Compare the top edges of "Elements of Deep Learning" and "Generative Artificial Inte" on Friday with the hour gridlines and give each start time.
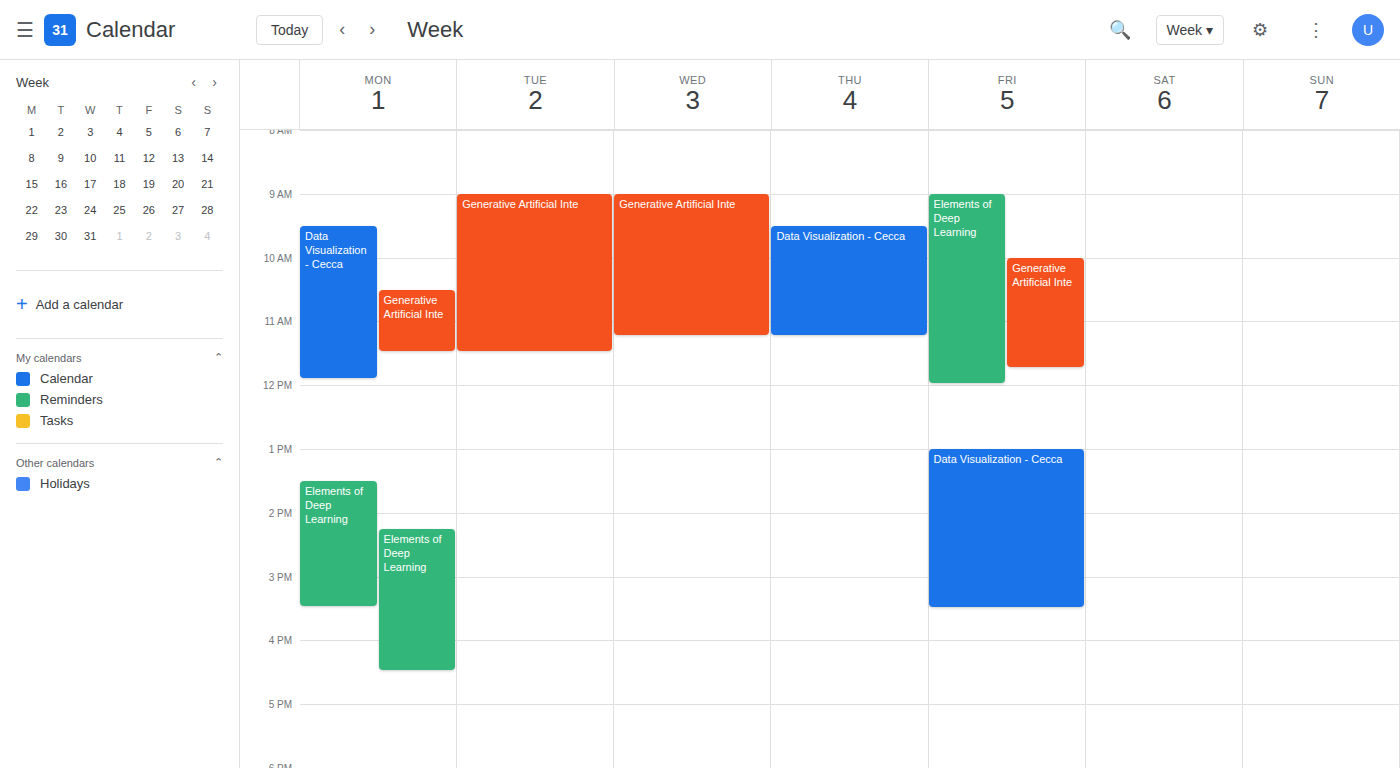
"Elements of Deep Learning": 9:00 AM, exactly on the 9 AM line. "Generative Artificial Inte": 10:00 AM, exactly on the 10 AM line.